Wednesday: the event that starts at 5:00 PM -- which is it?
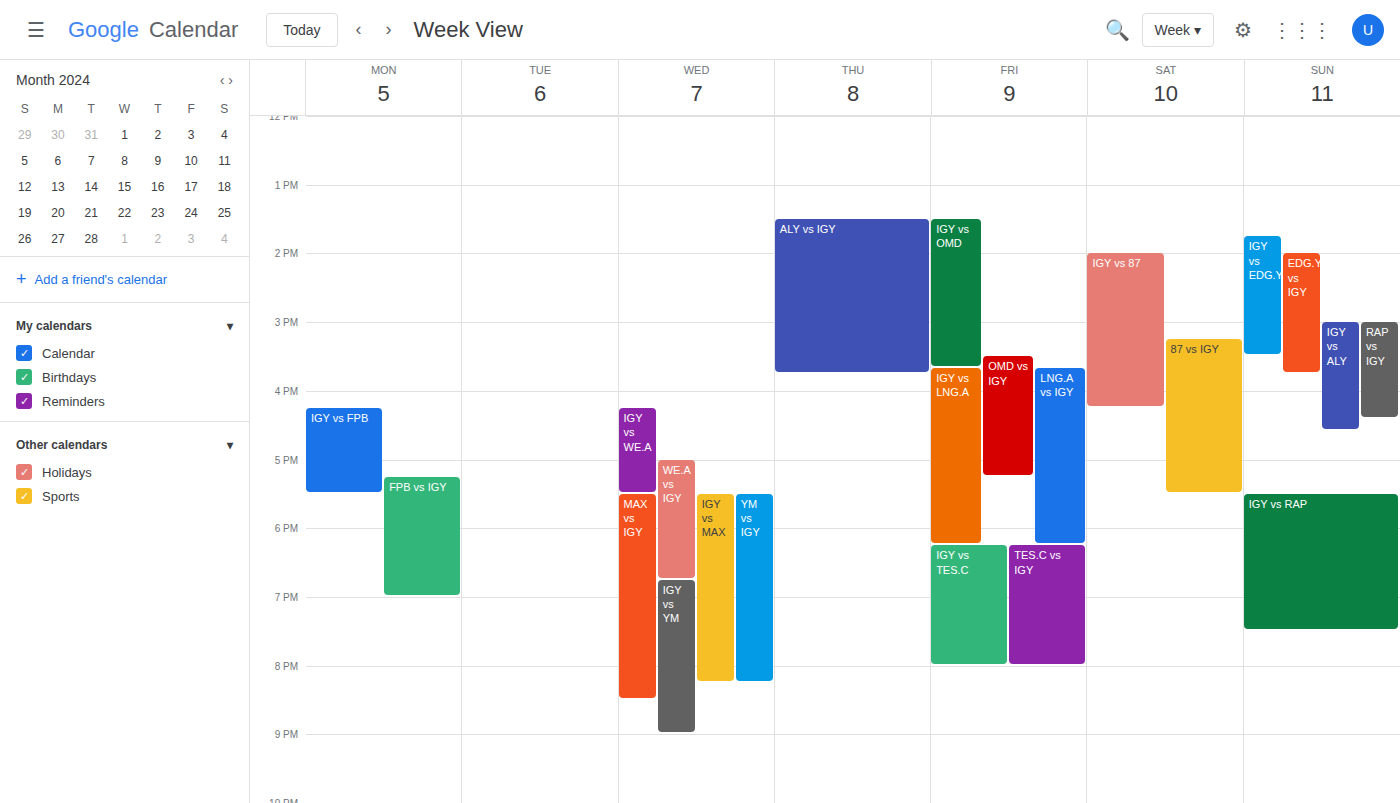
"WE.A vs IGY"